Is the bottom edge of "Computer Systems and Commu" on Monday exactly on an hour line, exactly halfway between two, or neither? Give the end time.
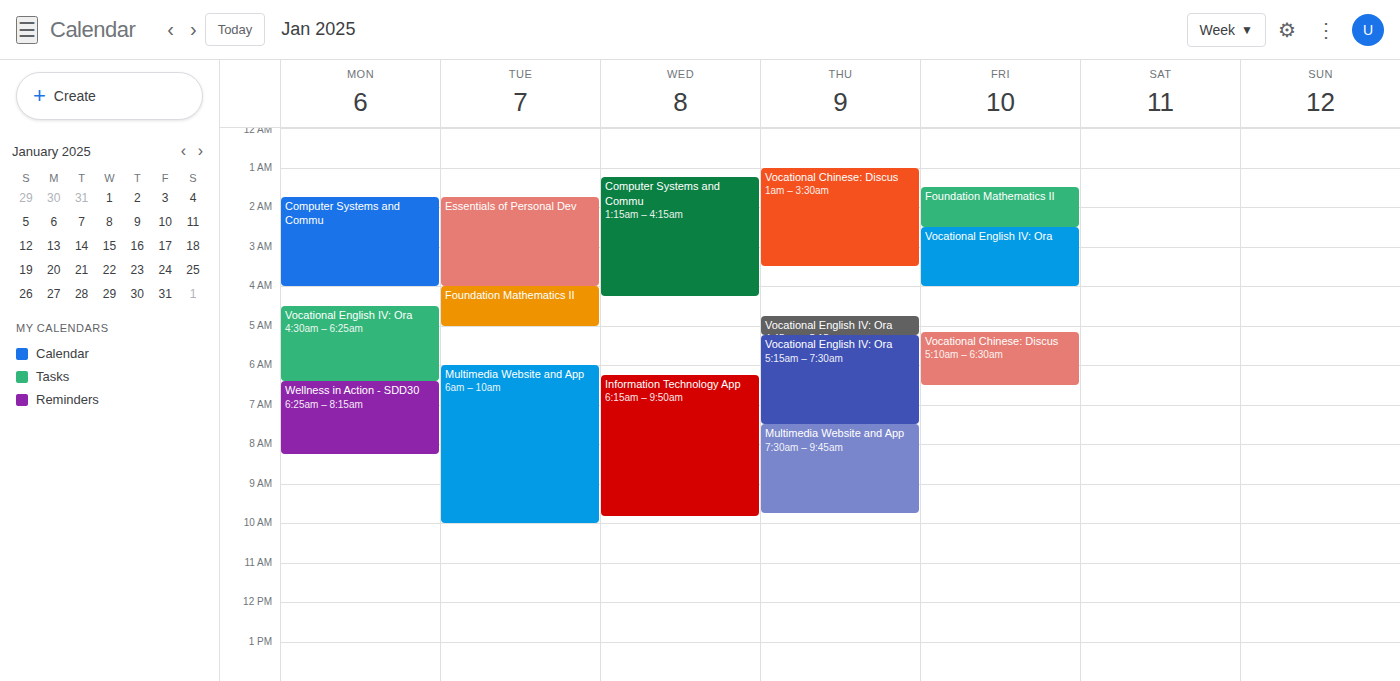
04:00 -- exactly on the 04:00 line.